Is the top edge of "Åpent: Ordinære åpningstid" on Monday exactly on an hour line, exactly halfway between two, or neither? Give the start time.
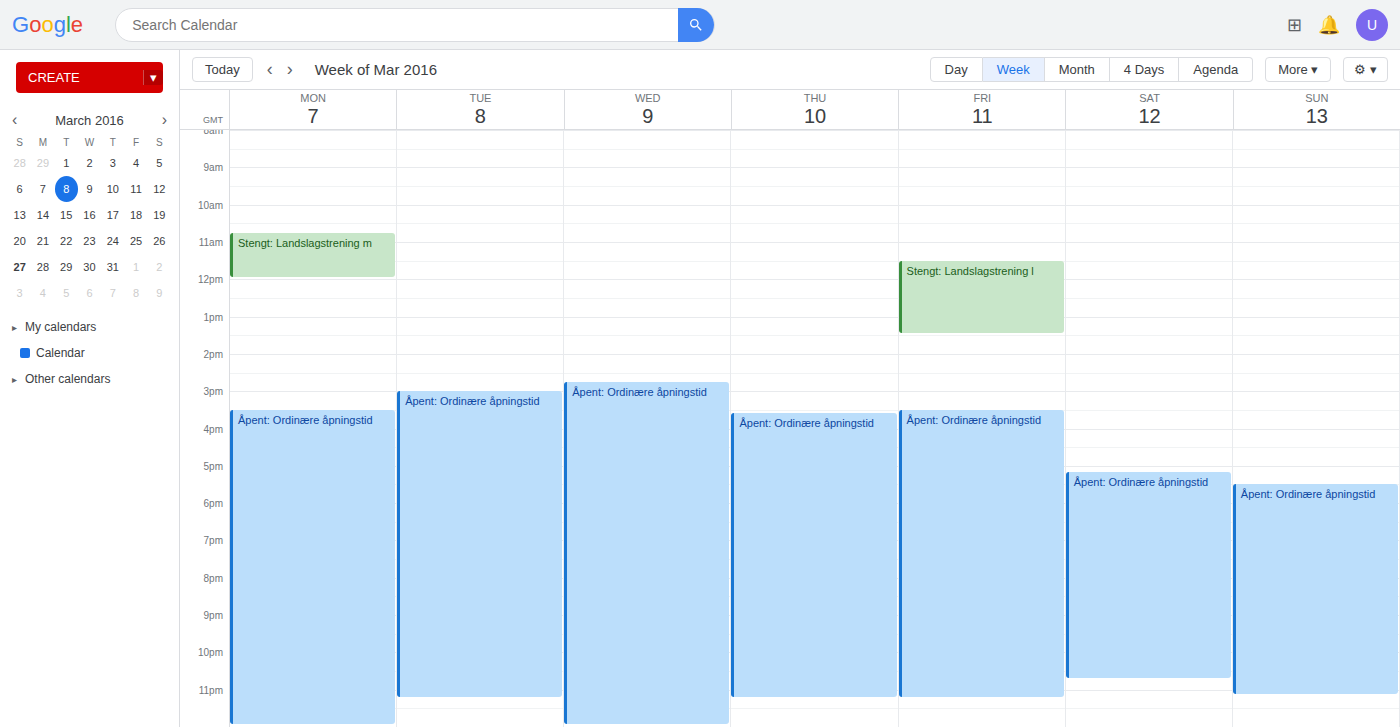
3:30 PM -- halfway between the 3 PM and 4 PM lines.